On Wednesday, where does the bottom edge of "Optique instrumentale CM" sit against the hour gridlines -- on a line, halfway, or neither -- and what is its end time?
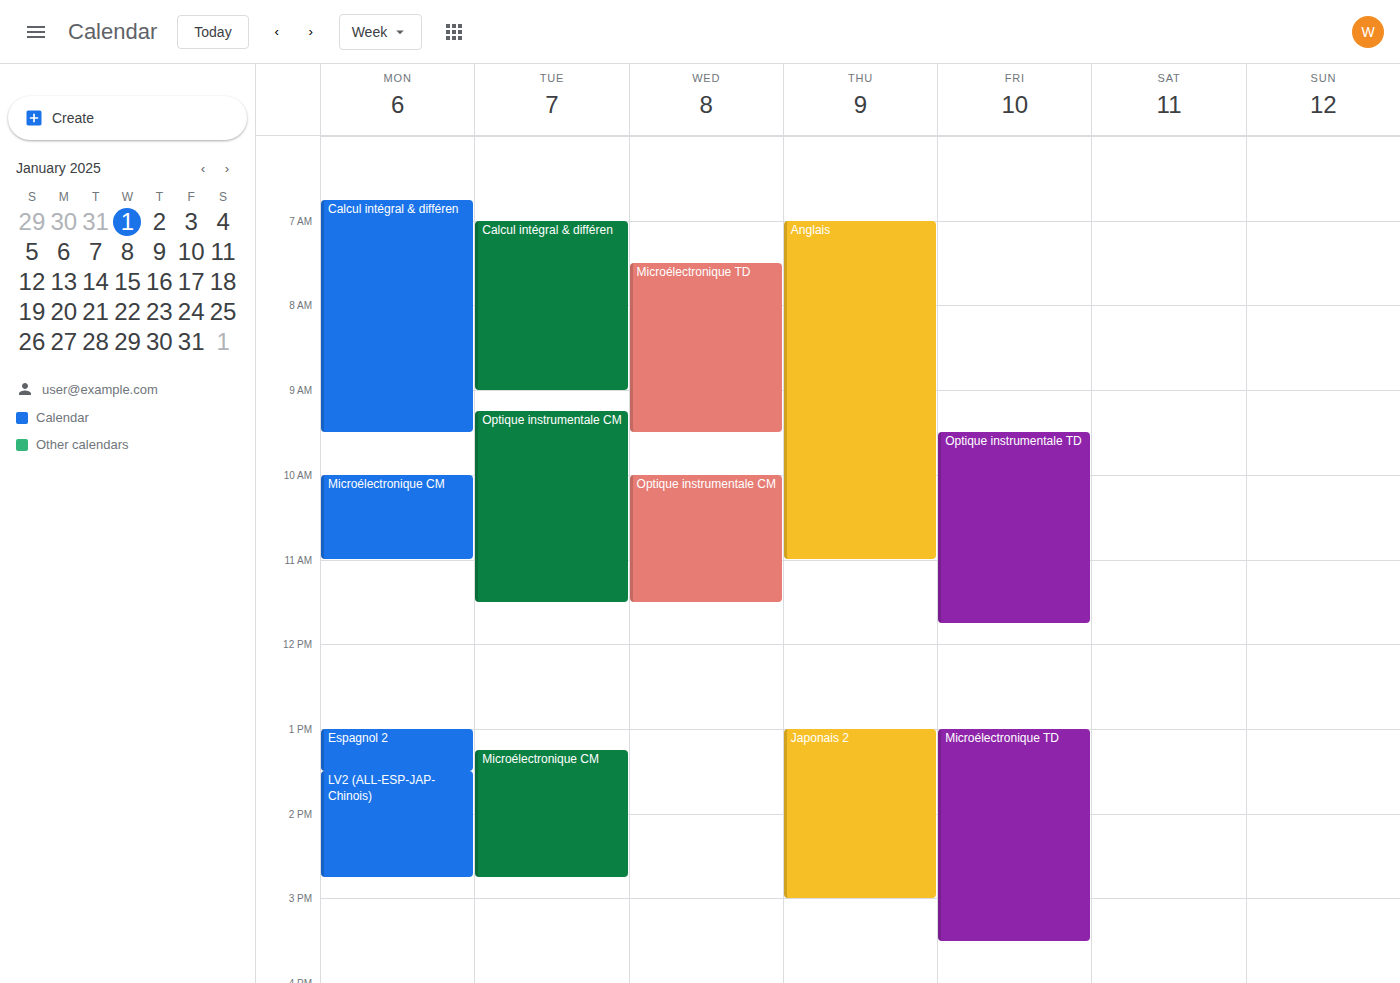
11:30 AM -- halfway between the 11 AM and 12 PM lines.